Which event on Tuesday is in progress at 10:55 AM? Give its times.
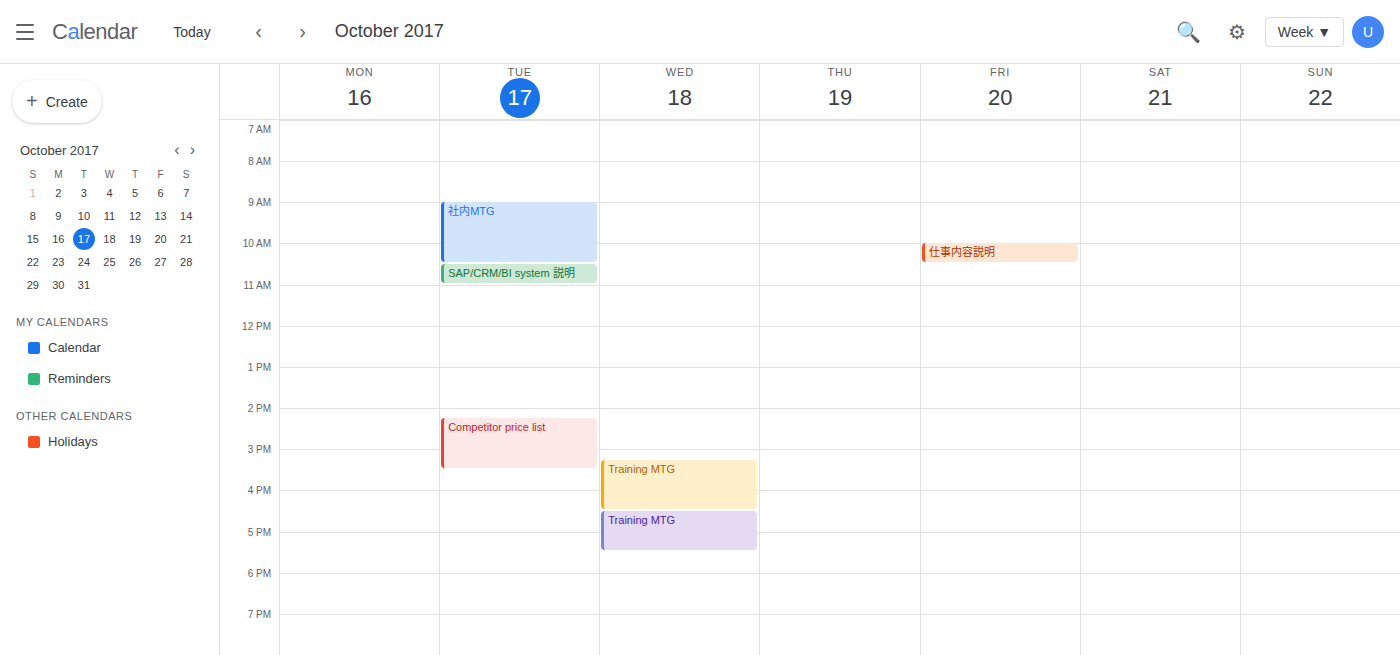
"SAP/CRM/BI system 説明", 10:30 AM to 11:00 AM